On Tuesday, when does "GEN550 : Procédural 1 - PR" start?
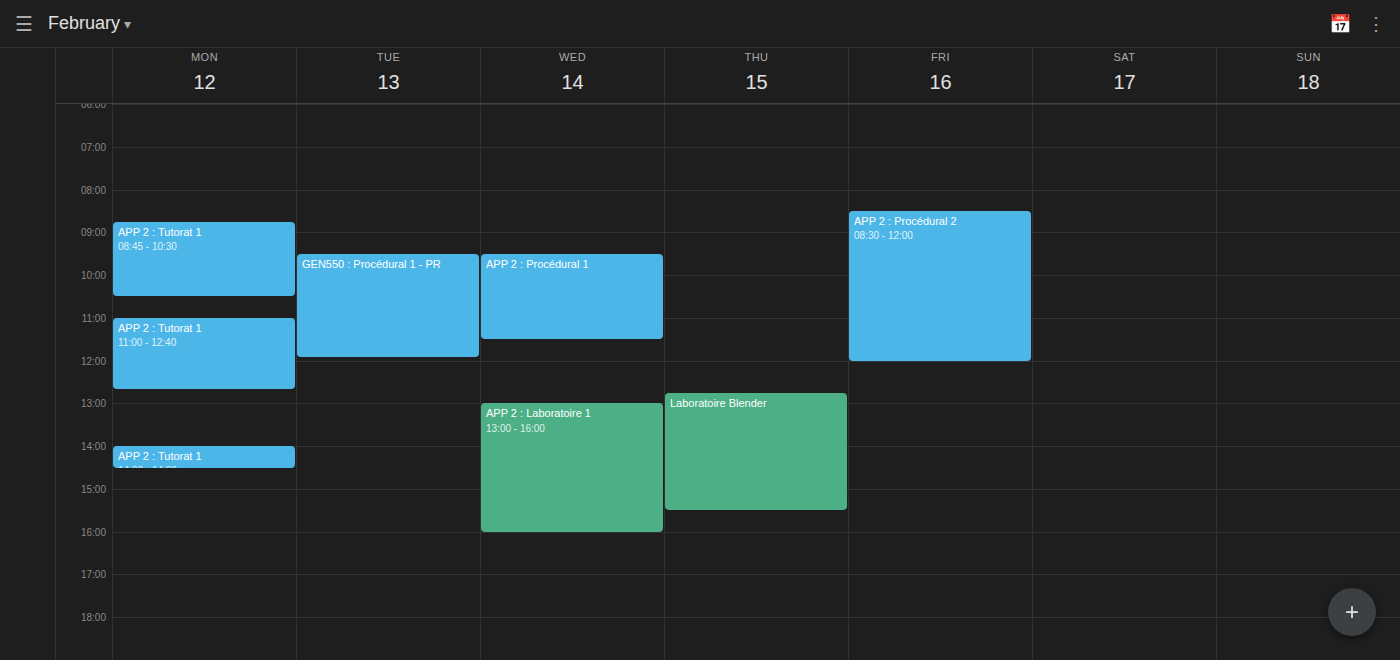
9:30 AM